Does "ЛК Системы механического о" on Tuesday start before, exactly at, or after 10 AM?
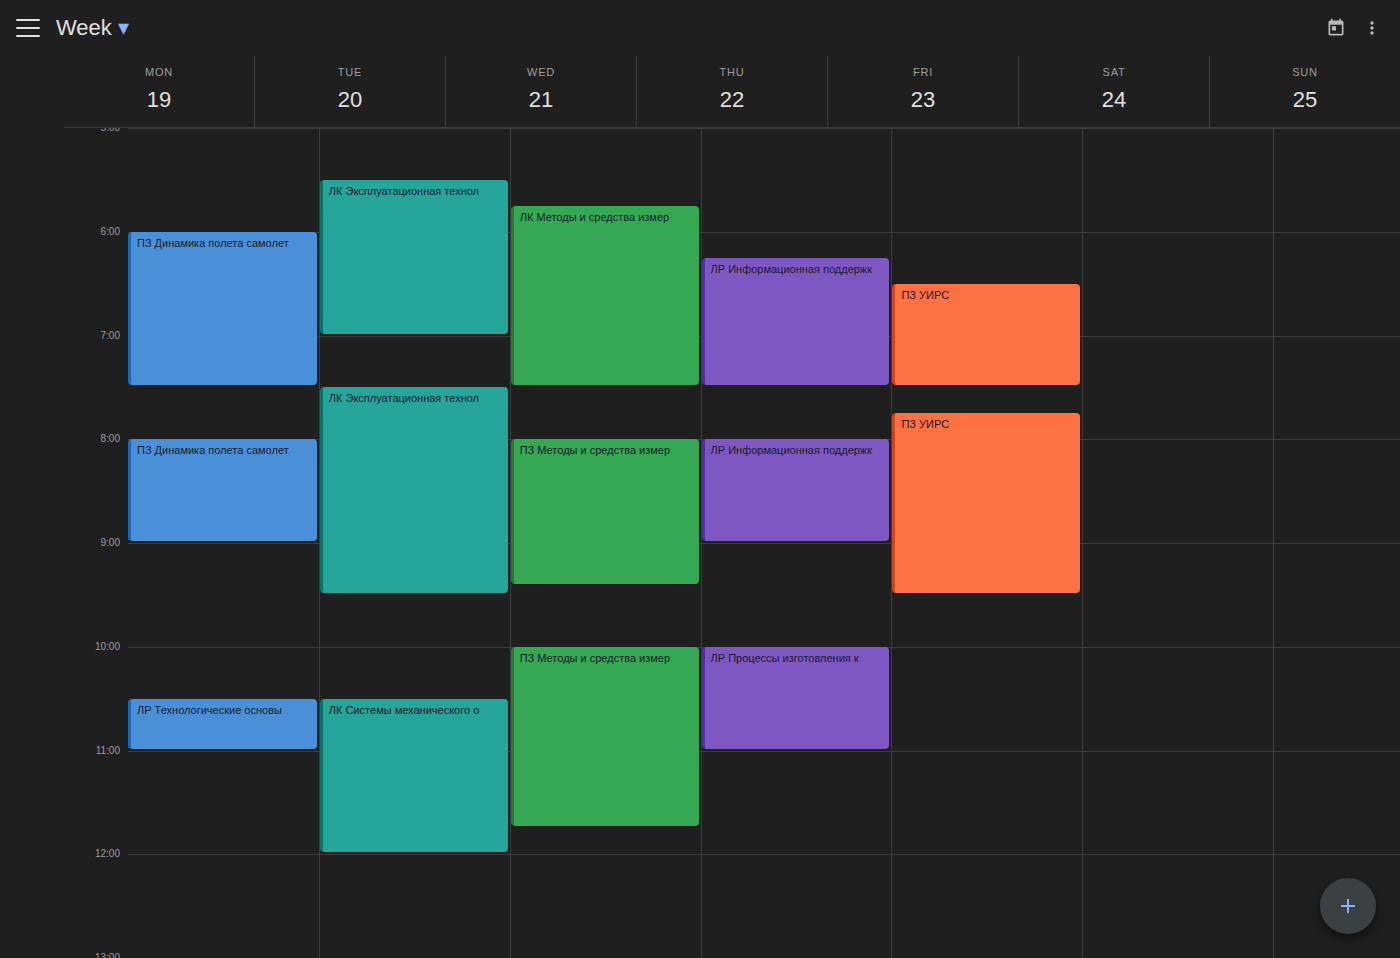
10:30 AM -- after 10 AM, 30 minutes below the 10 AM line.